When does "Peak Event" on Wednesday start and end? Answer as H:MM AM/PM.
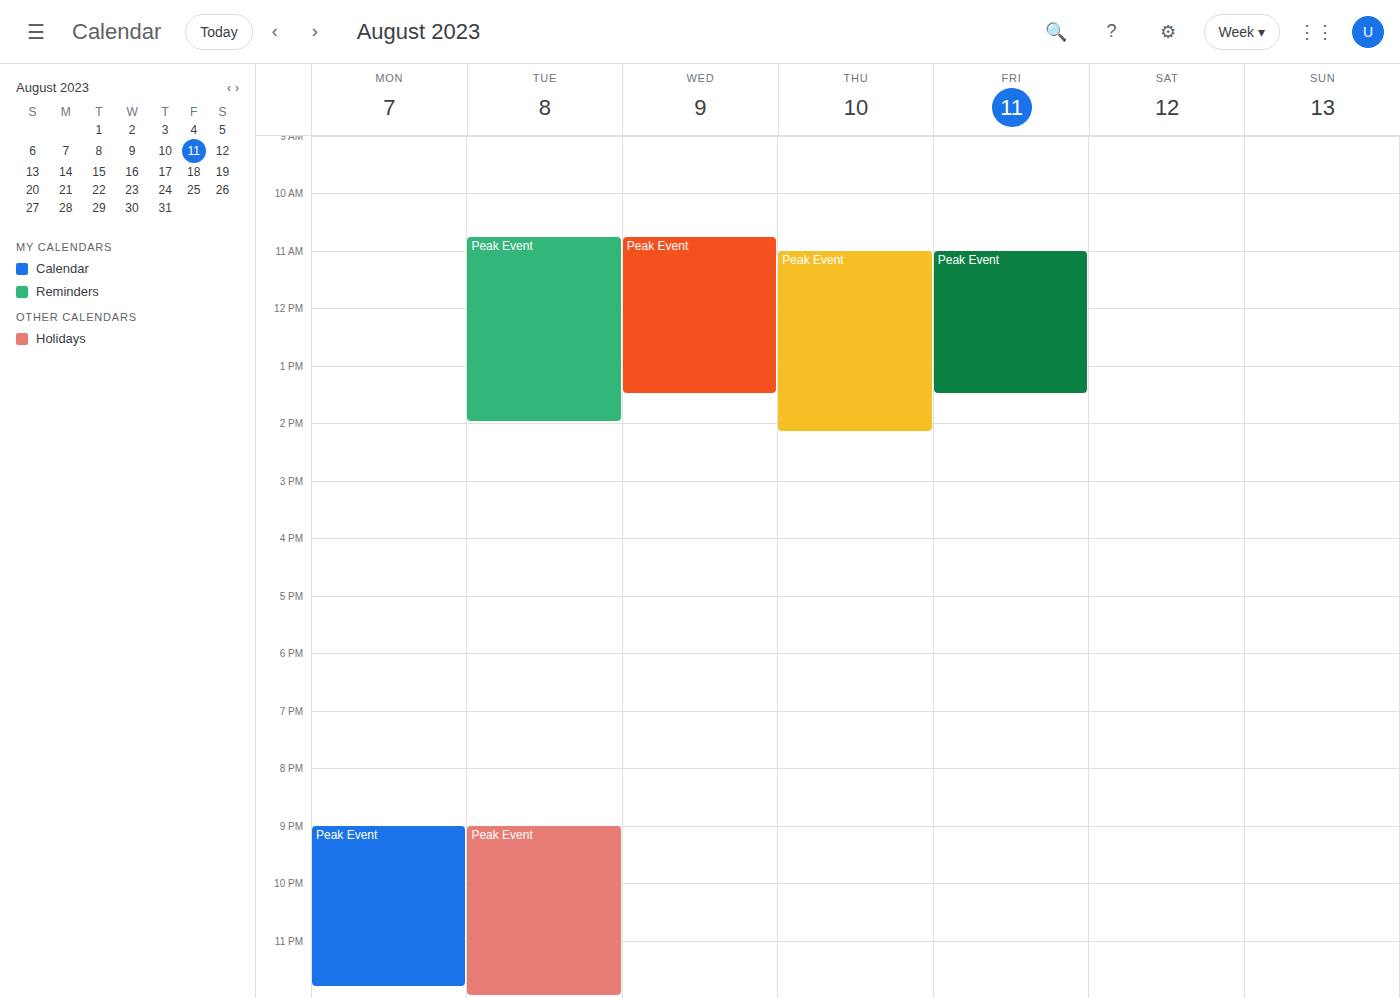
10:45 AM to 1:30 PM